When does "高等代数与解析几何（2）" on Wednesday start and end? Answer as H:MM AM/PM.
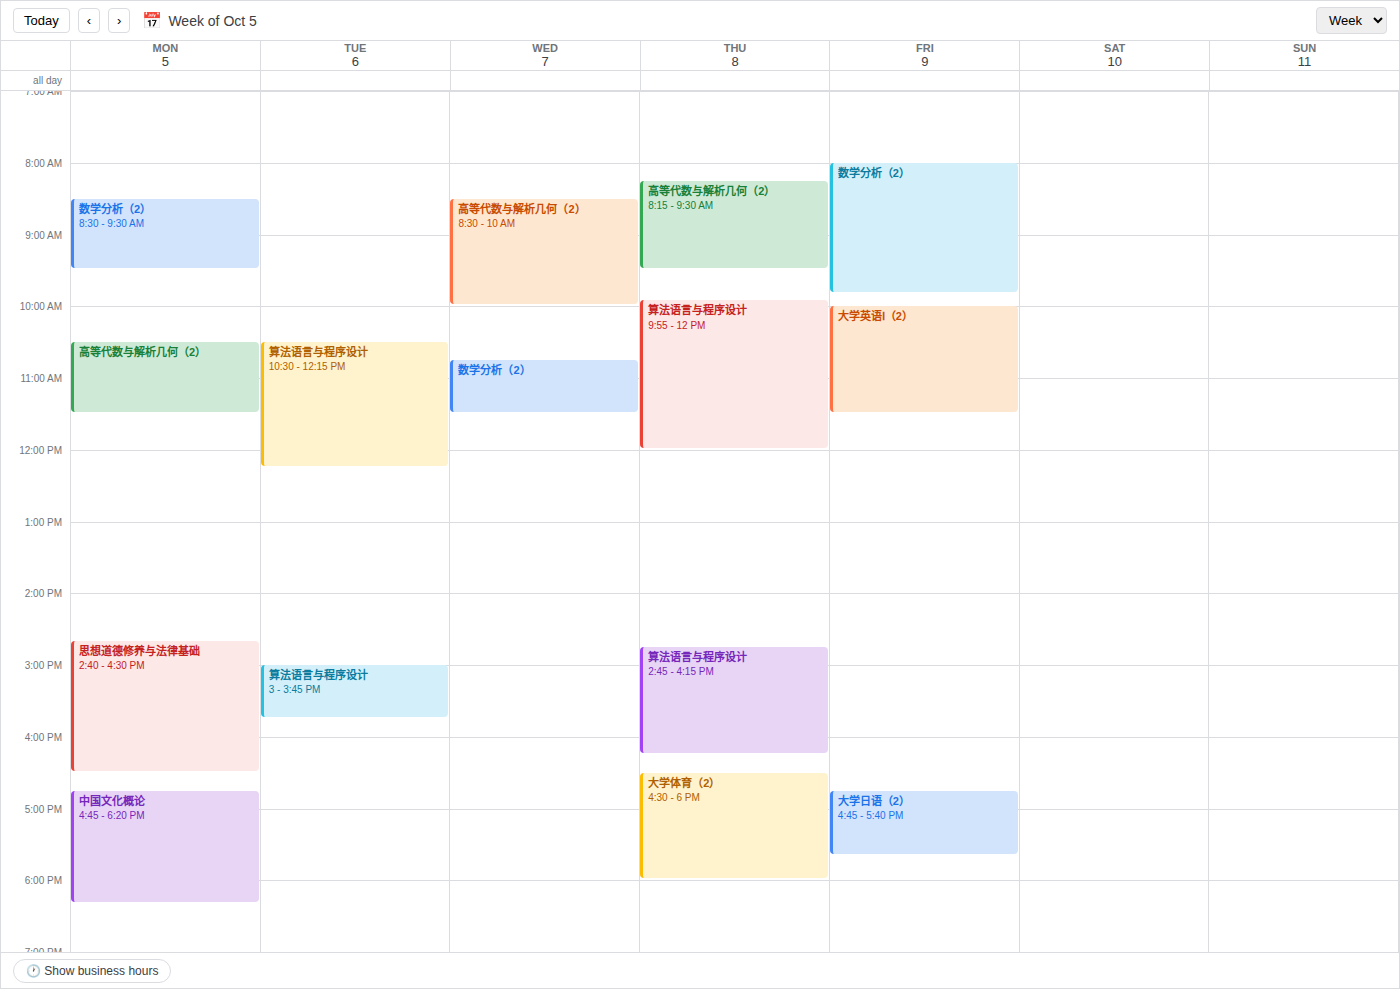
8:30 AM to 10:00 AM